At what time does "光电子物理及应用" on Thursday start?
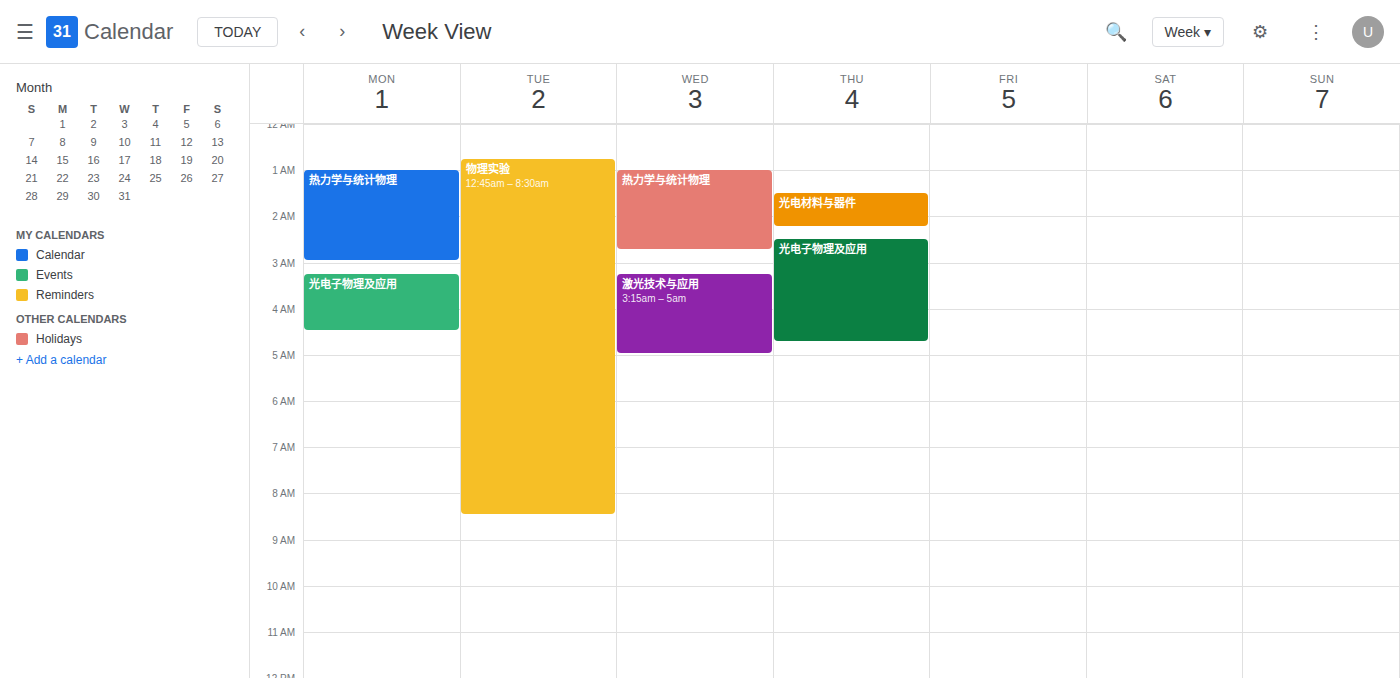
02:30